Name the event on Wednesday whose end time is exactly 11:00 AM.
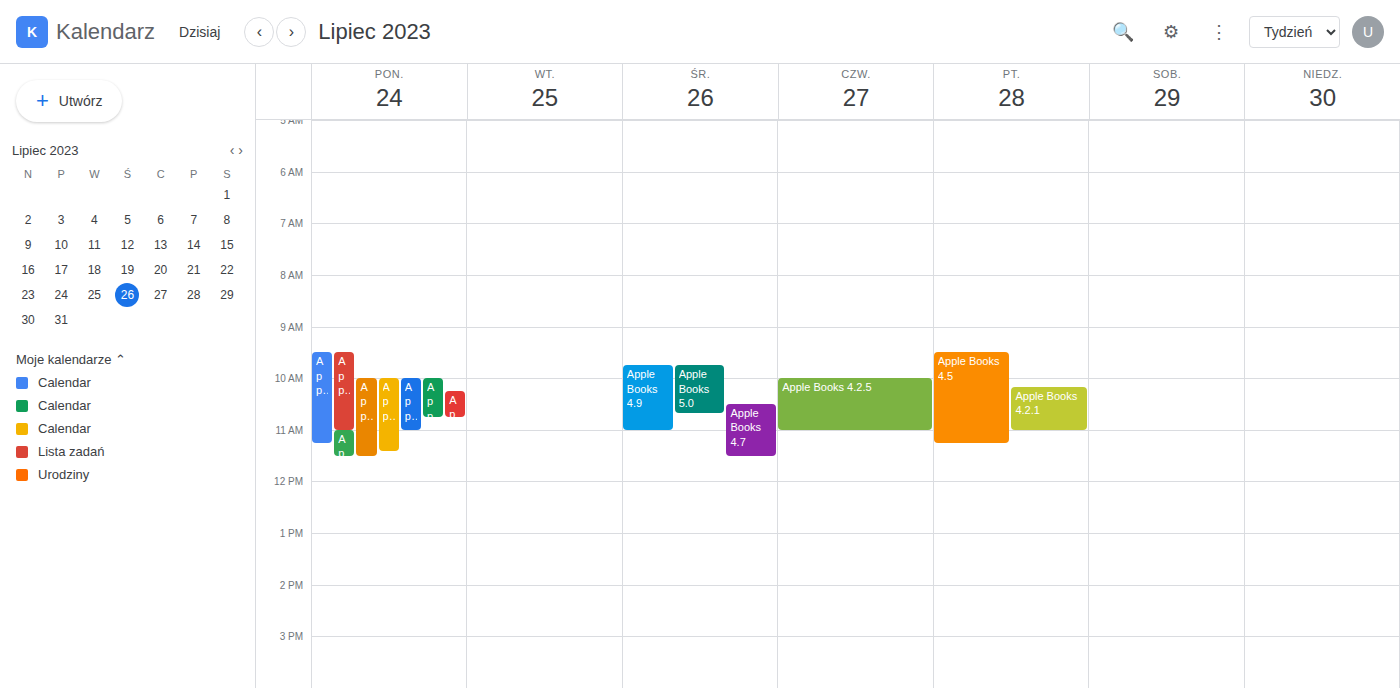
"Apple Books 4.9"